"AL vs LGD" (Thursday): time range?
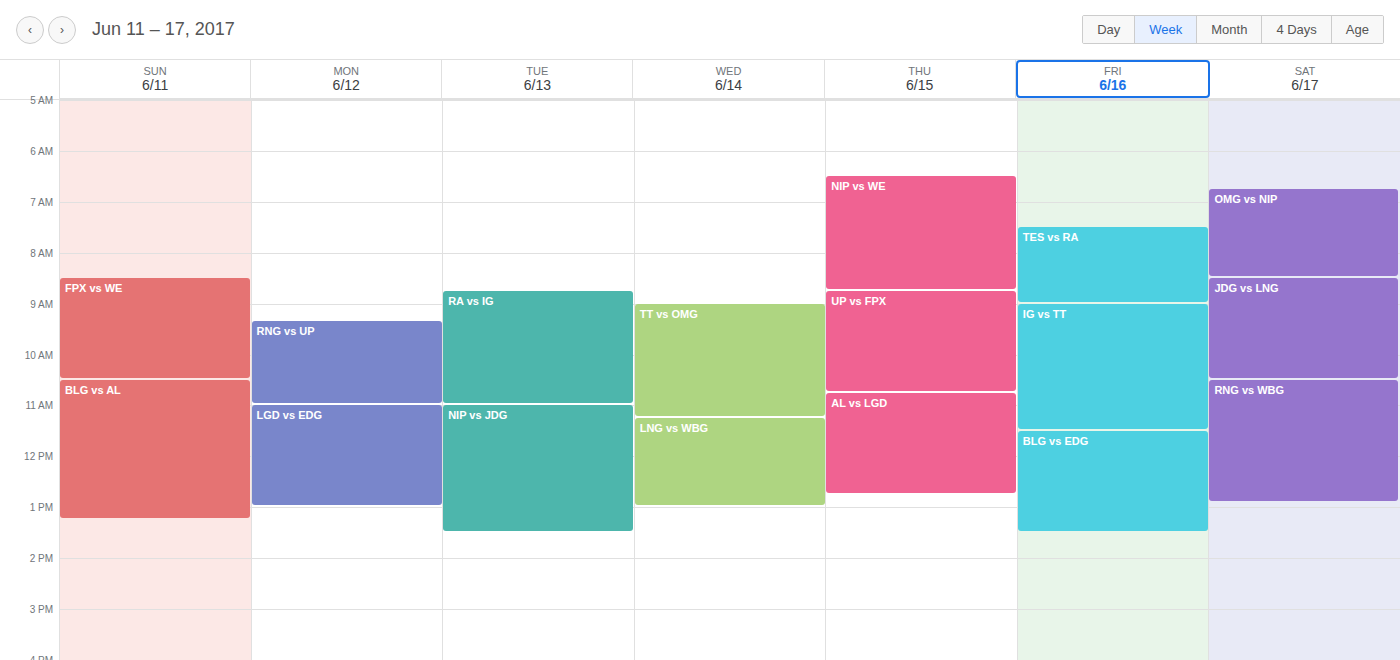
10:45 AM to 12:45 PM